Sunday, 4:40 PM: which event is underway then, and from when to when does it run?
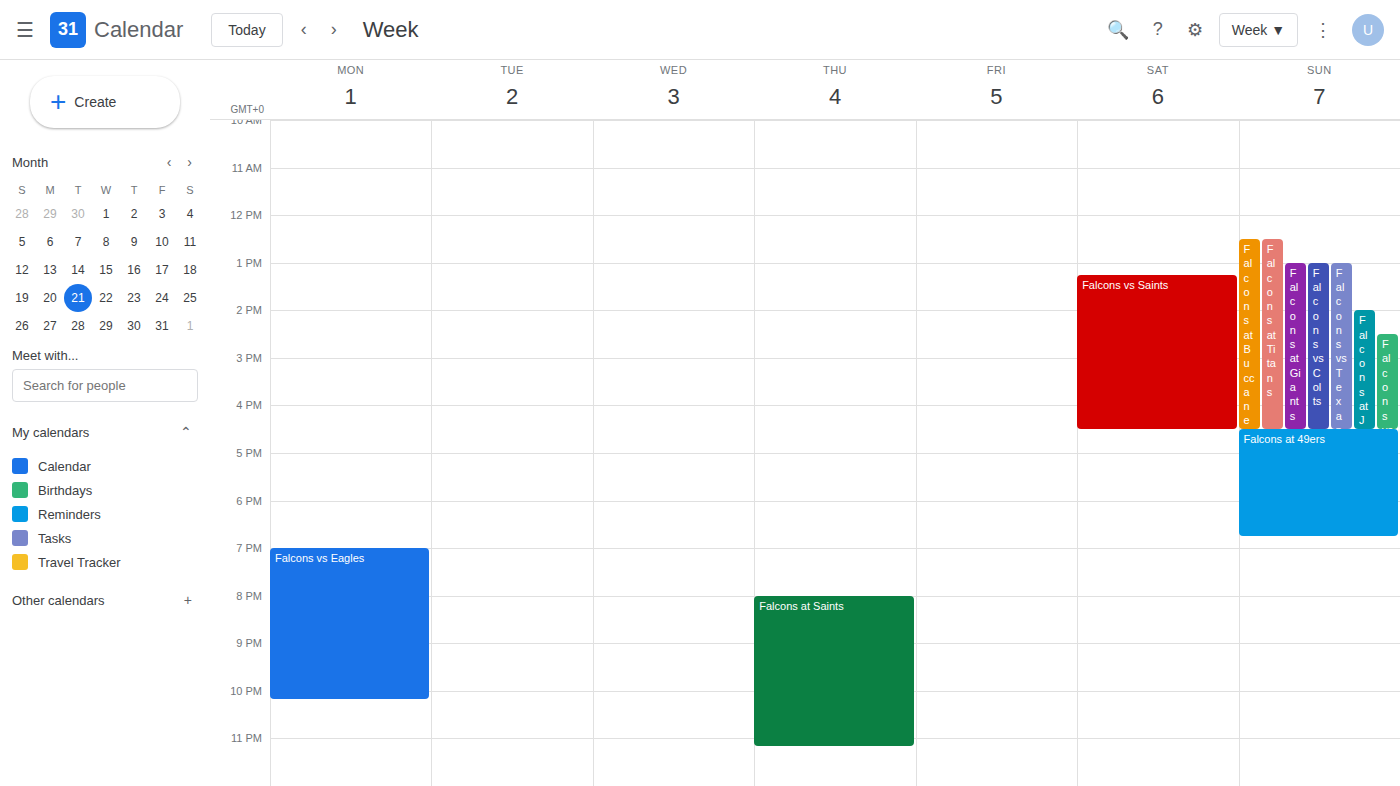
"Falcons at 49ers", 4:30 PM to 6:45 PM